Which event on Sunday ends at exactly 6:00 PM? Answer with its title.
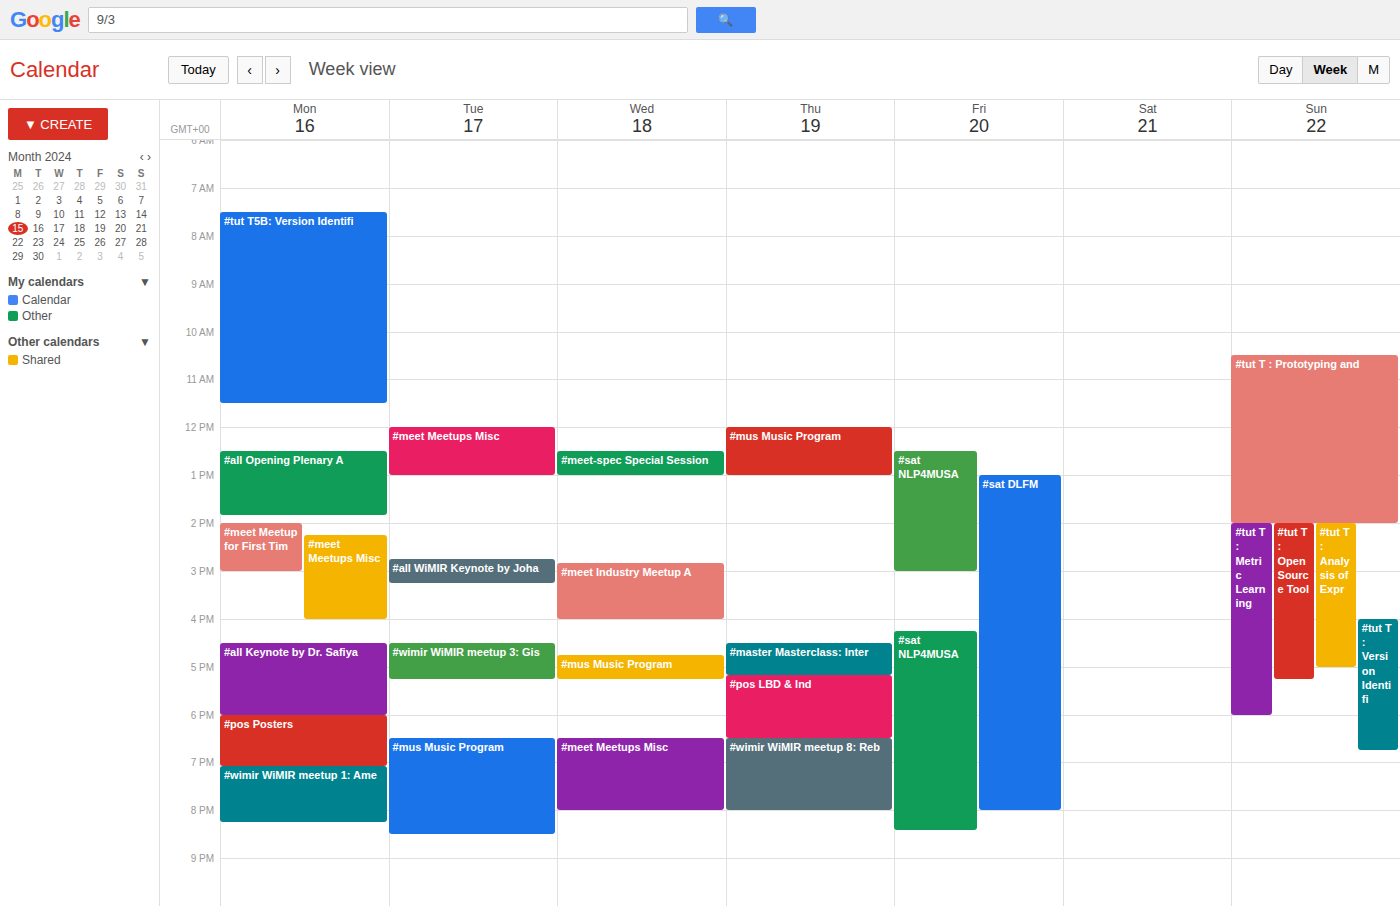
"#tut T : Metric Learning"